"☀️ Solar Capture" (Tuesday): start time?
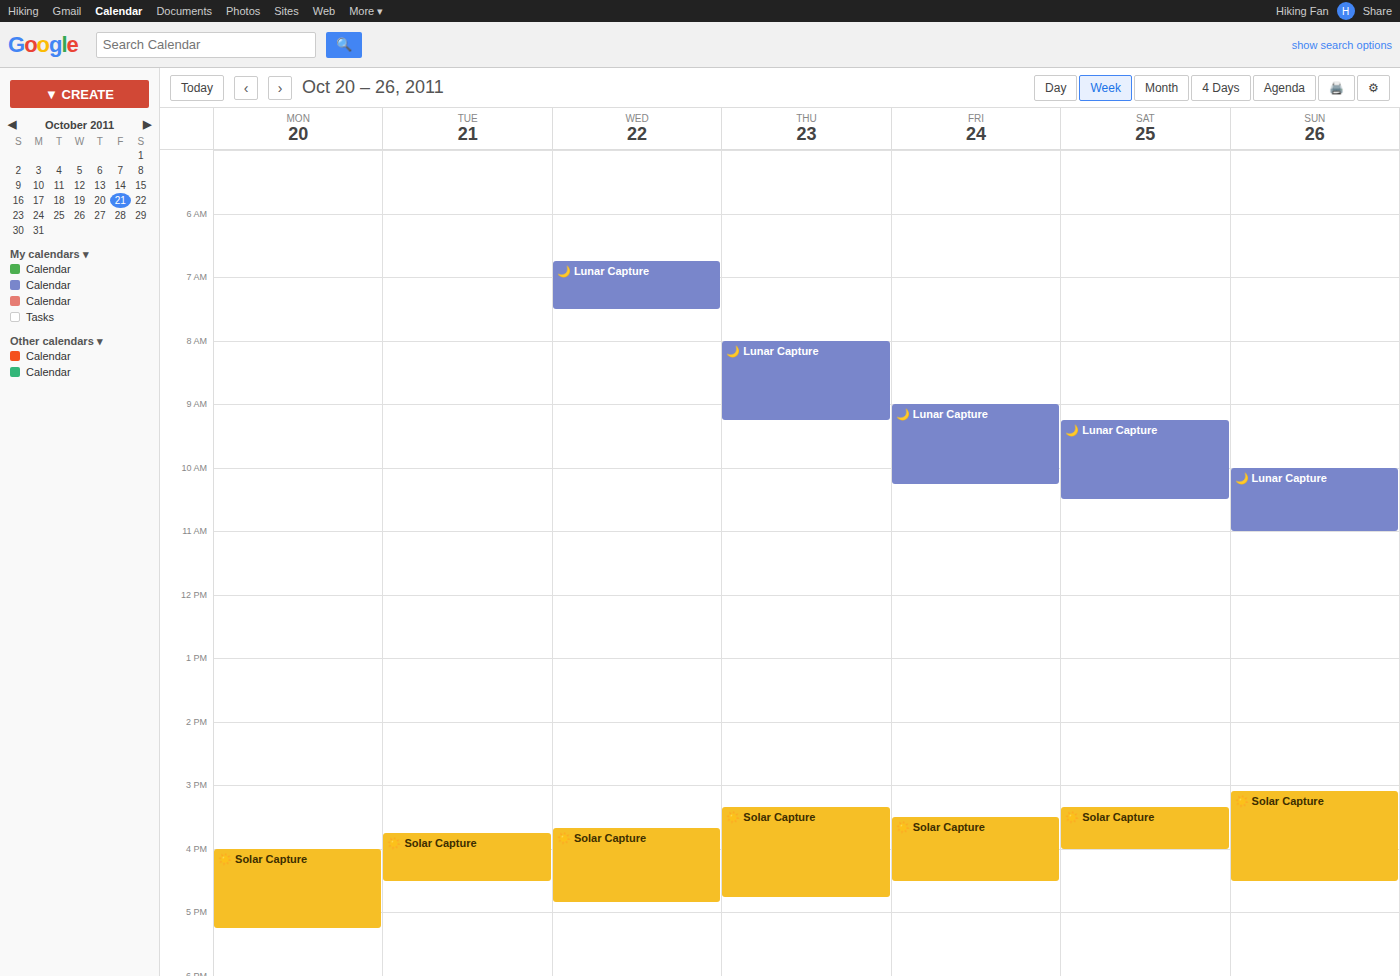
3:45 PM